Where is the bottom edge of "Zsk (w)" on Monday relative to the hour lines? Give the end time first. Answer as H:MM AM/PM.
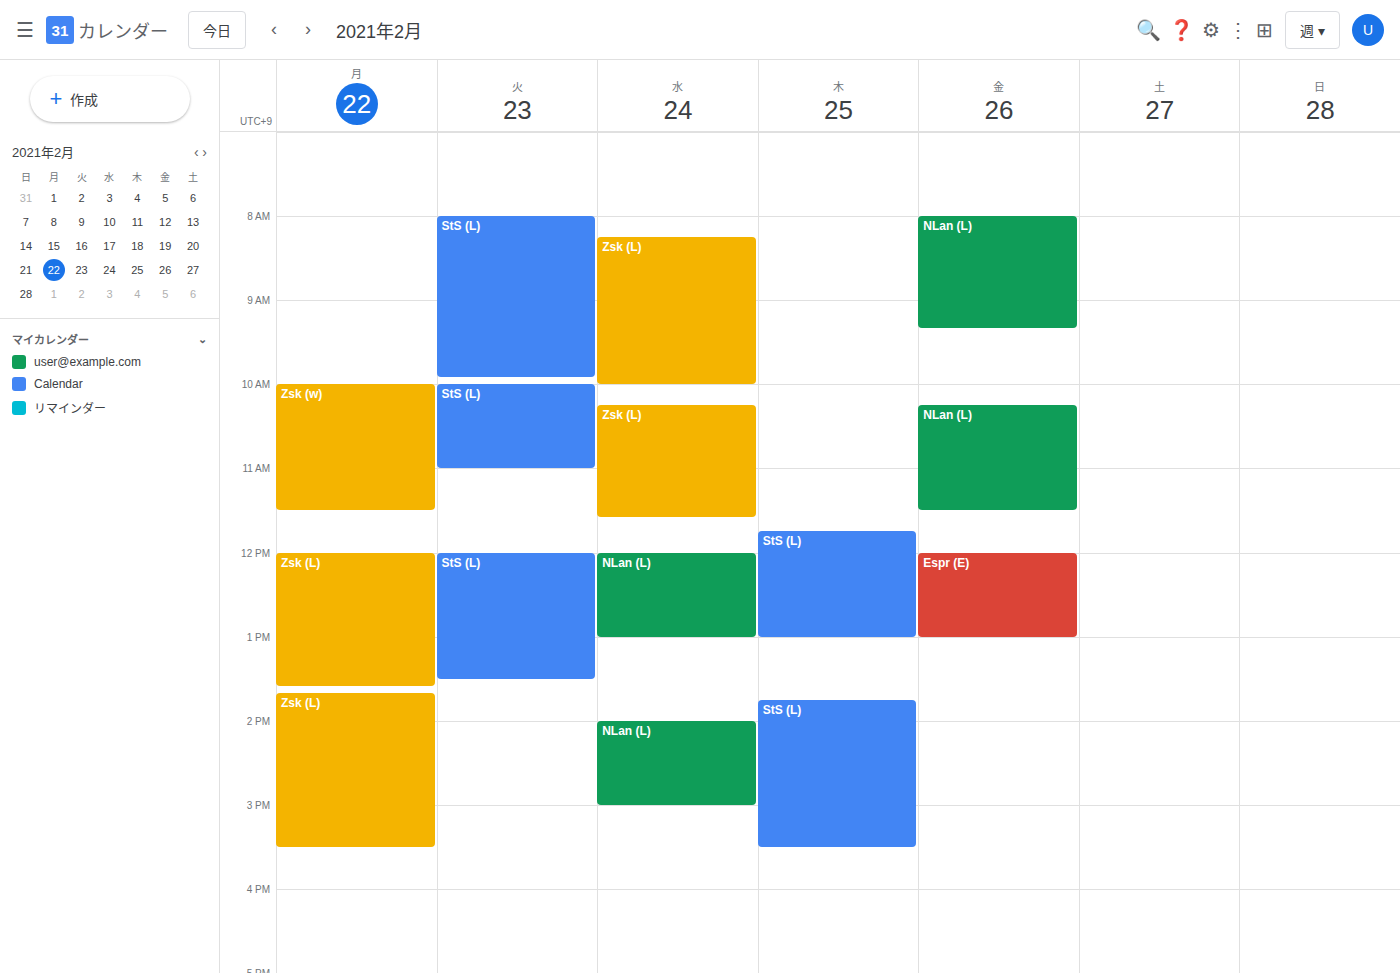
11:30 AM -- halfway between the 11 AM and 12 PM lines.